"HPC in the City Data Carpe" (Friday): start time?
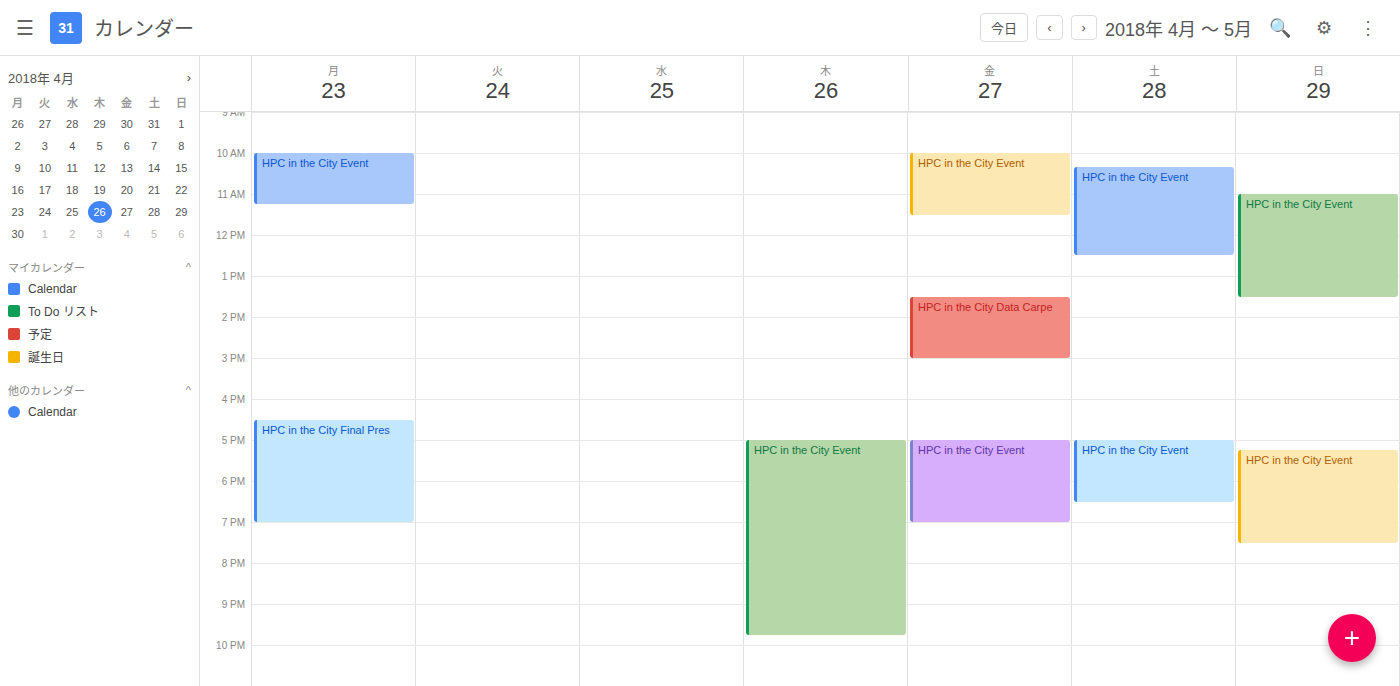
1:30 PM